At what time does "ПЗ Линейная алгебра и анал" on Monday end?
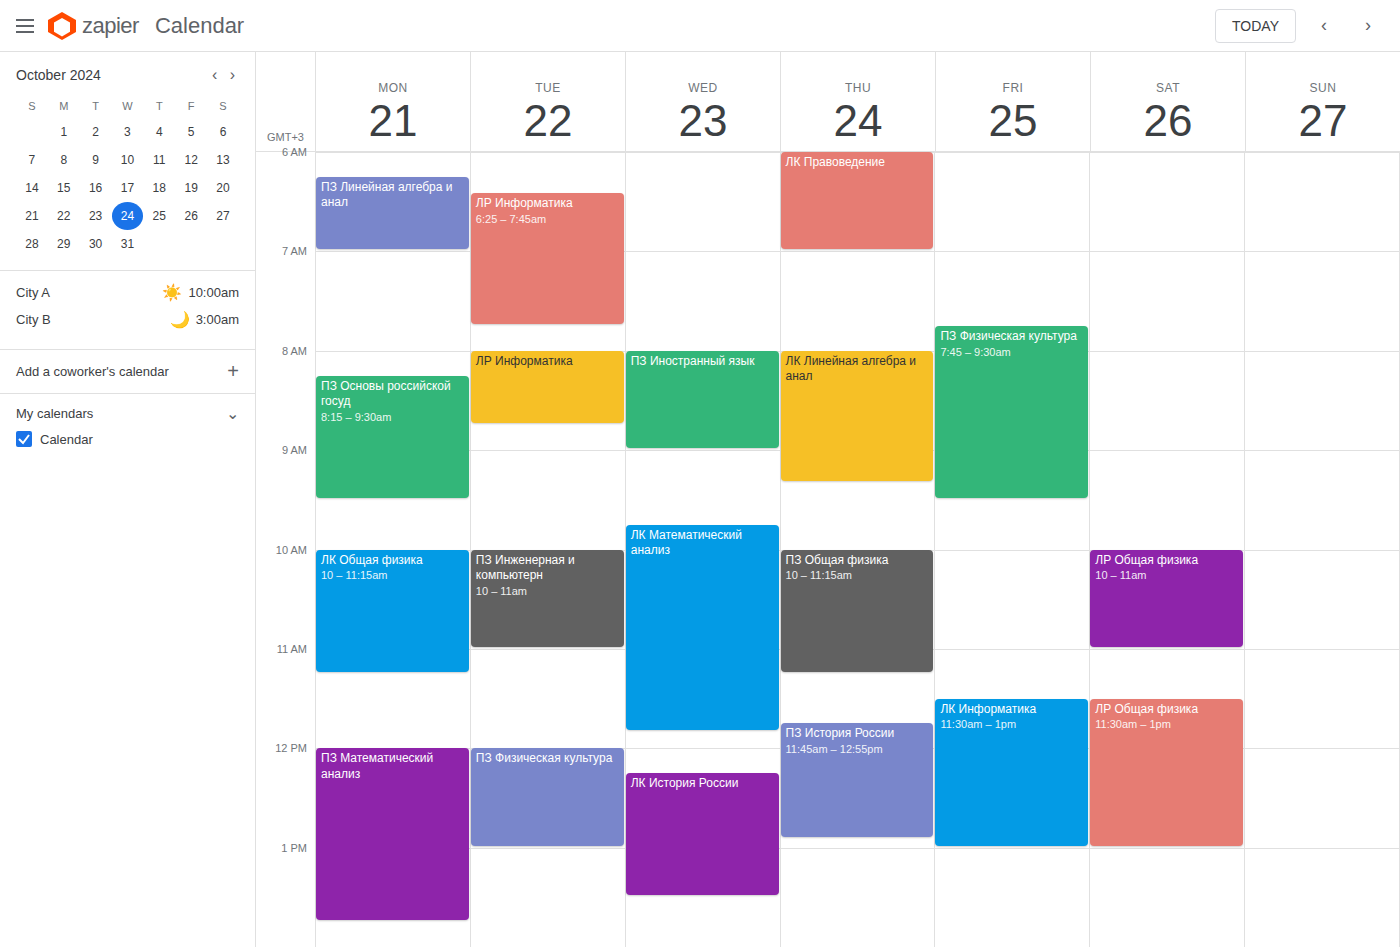
7:00 AM